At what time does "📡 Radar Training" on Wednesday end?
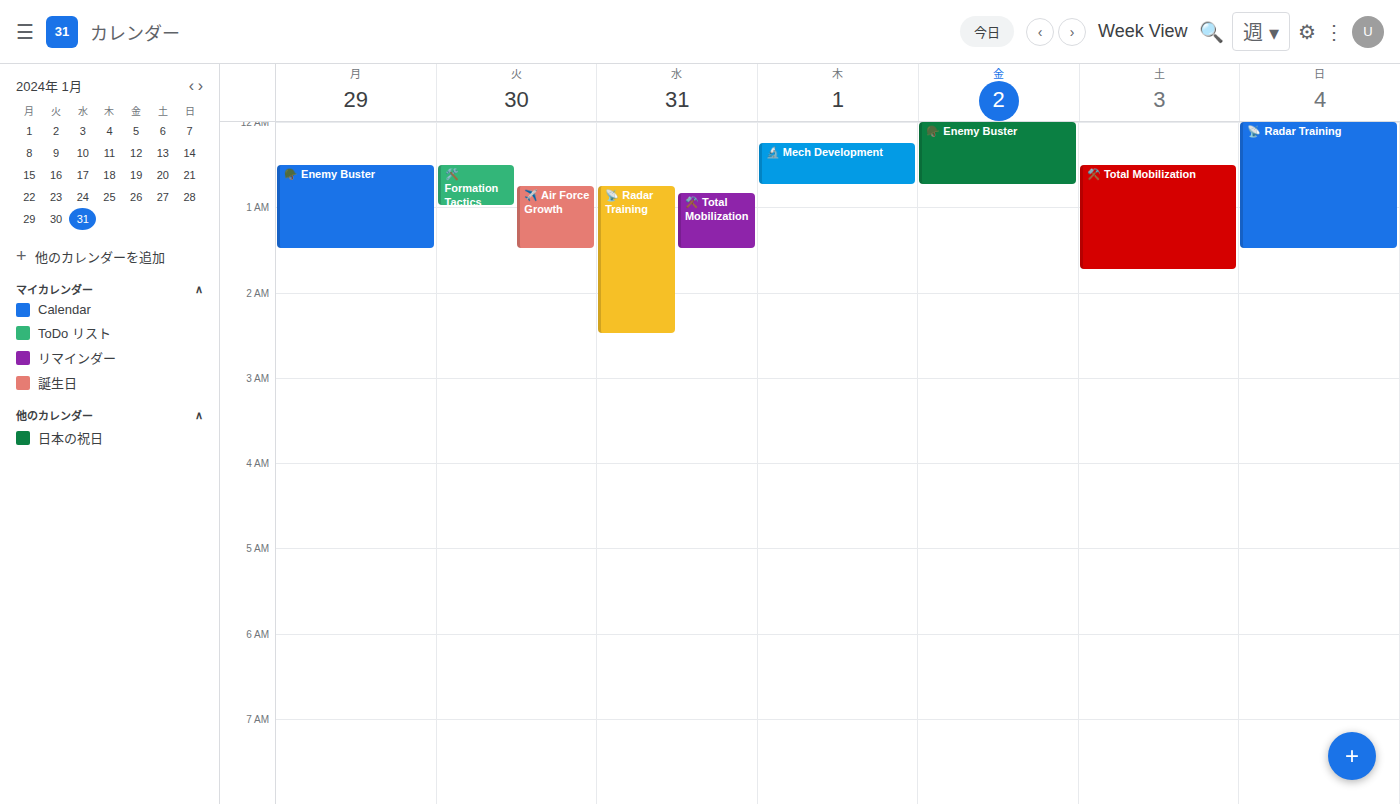
2:30 AM